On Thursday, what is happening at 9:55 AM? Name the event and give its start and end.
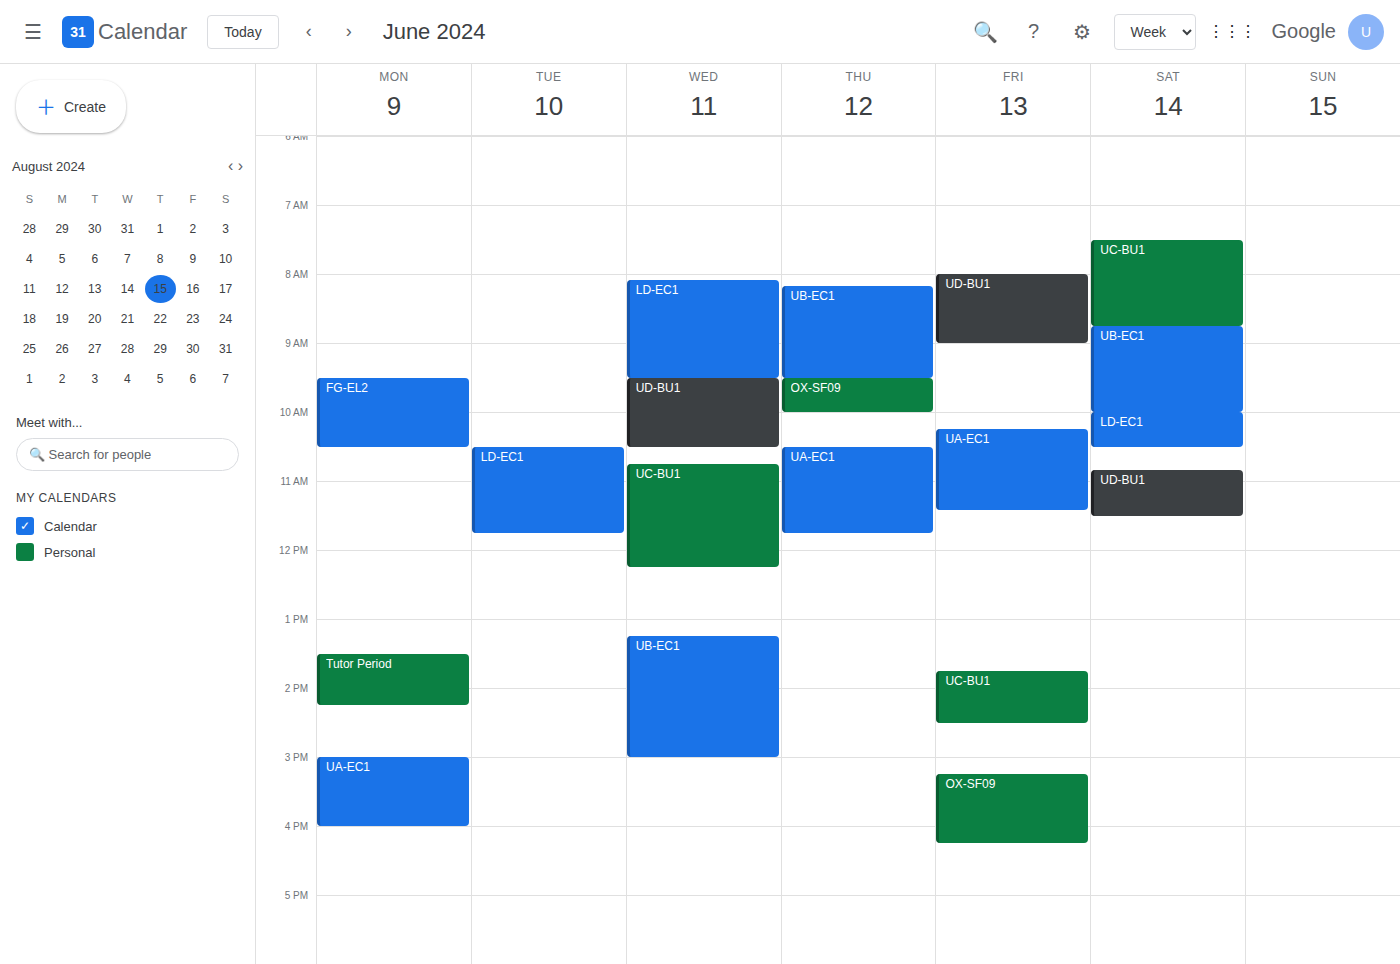
"OX-SF09", 9:30 AM to 10:00 AM